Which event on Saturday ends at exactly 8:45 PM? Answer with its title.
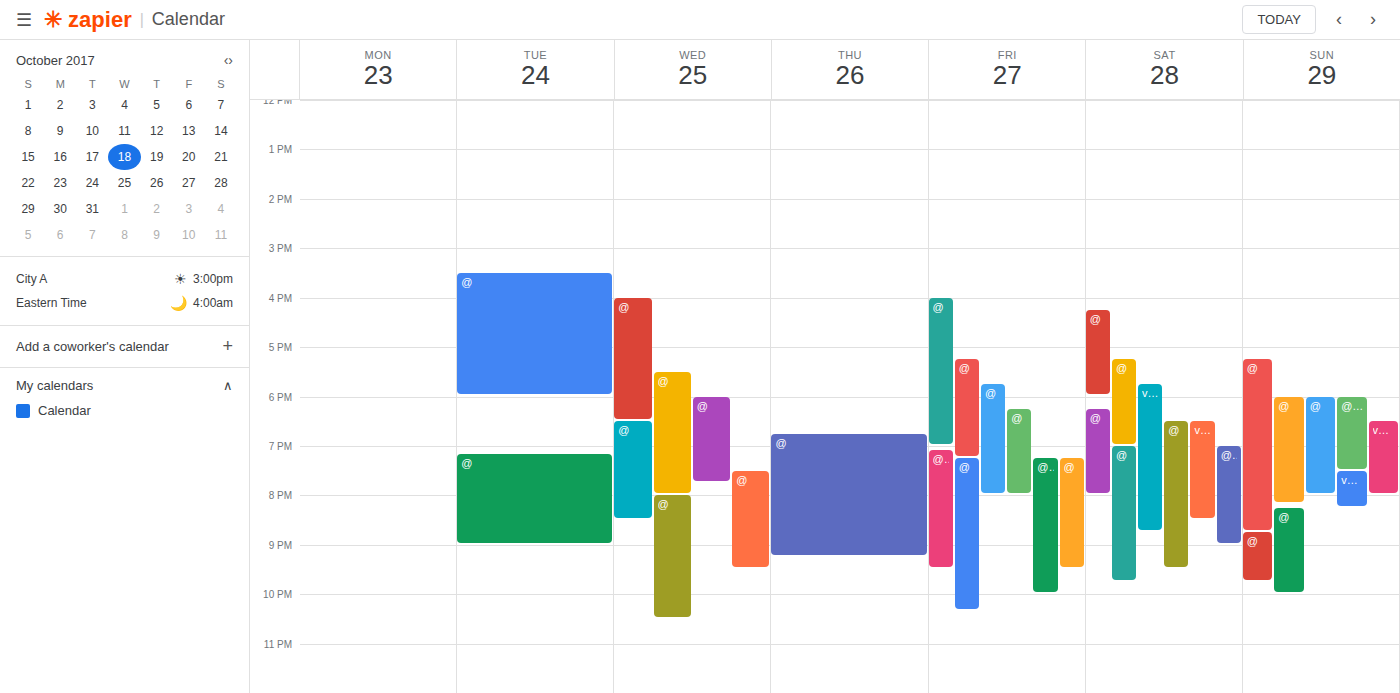
"vs Coventry Blaze"